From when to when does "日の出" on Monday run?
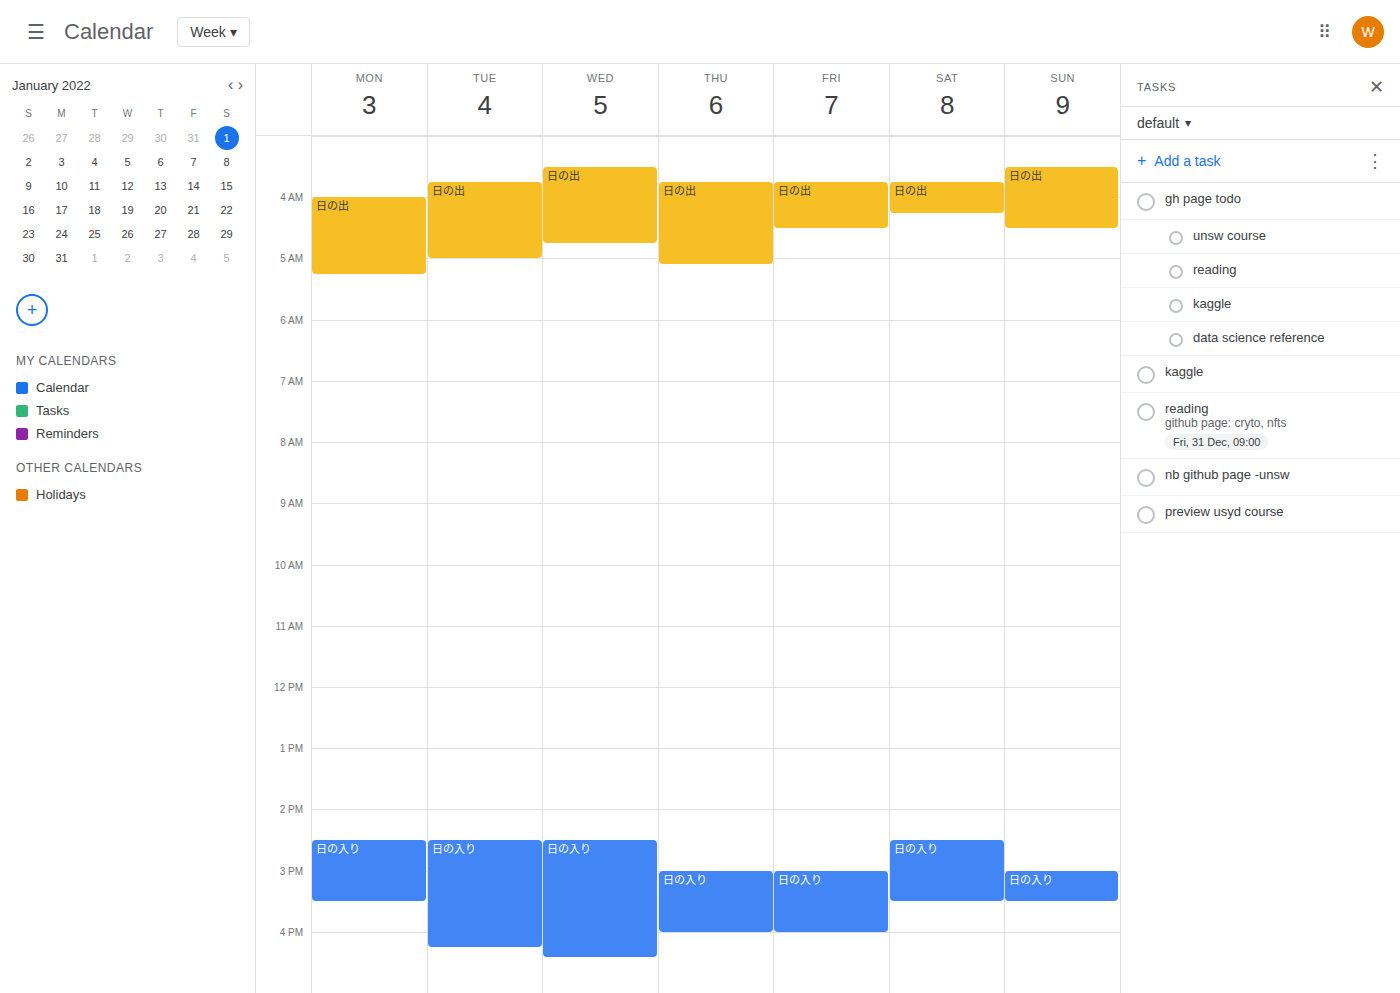
4:00 AM to 5:15 AM